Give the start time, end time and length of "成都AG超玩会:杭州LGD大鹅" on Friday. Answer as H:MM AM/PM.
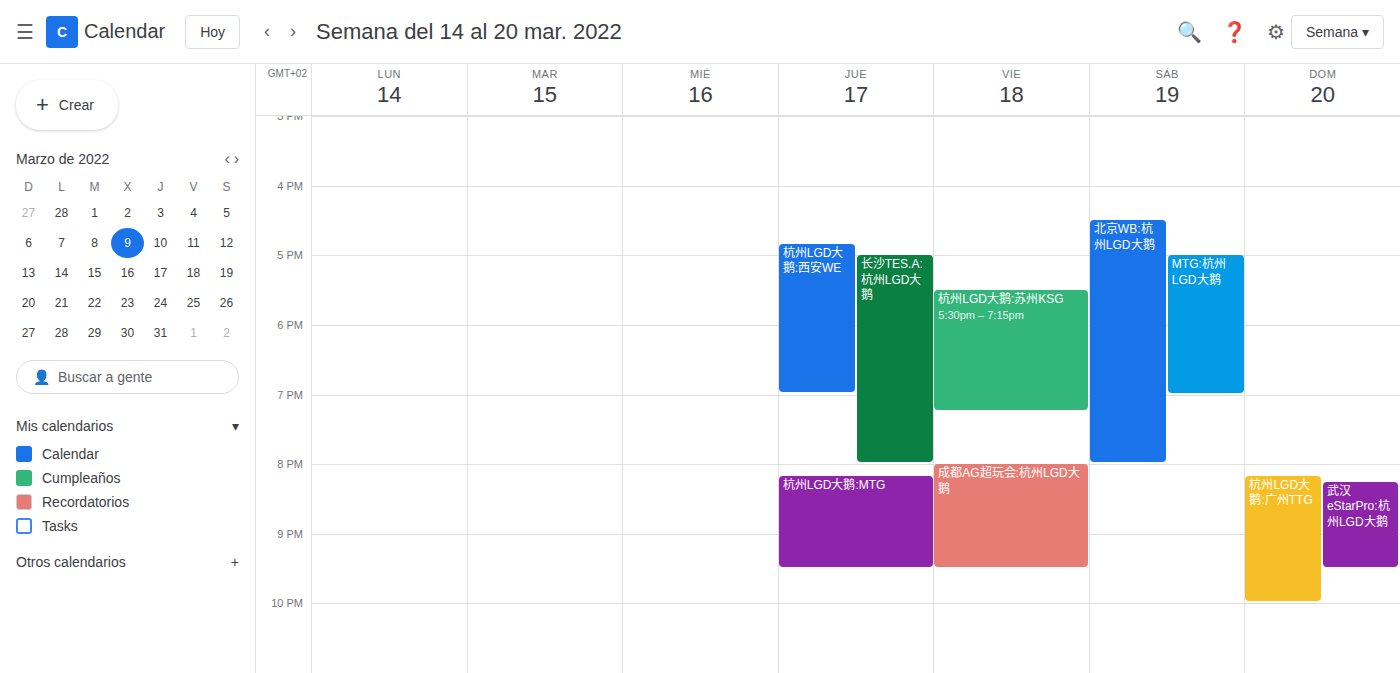
8:00 PM to 9:30 PM, 1 hour 30 minutes